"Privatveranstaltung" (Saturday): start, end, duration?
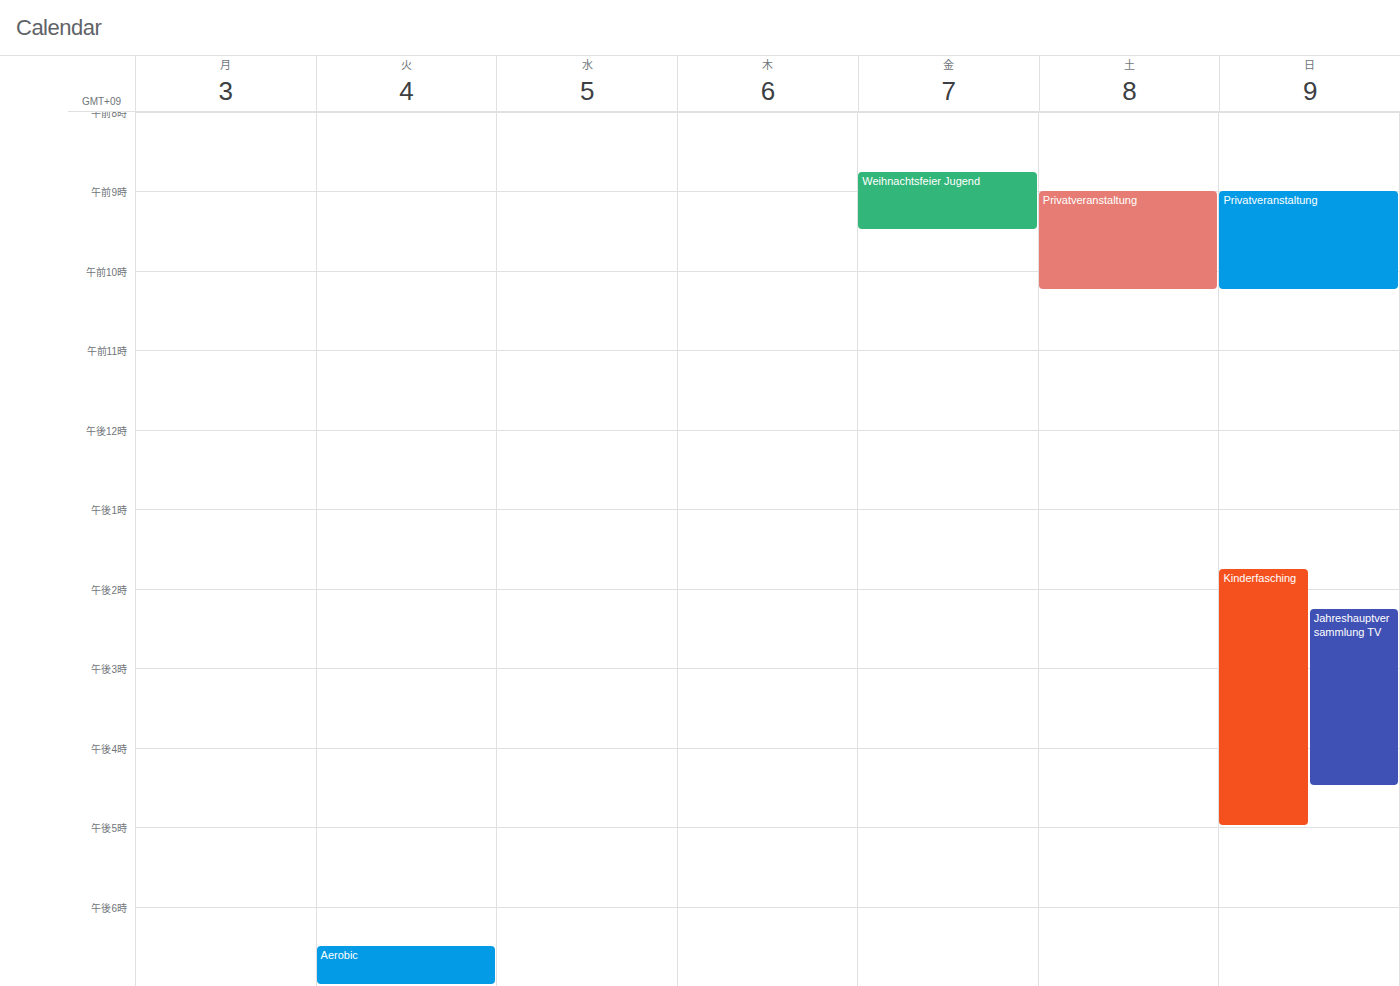
9:00 AM to 10:15 AM, 1 hour 15 minutes